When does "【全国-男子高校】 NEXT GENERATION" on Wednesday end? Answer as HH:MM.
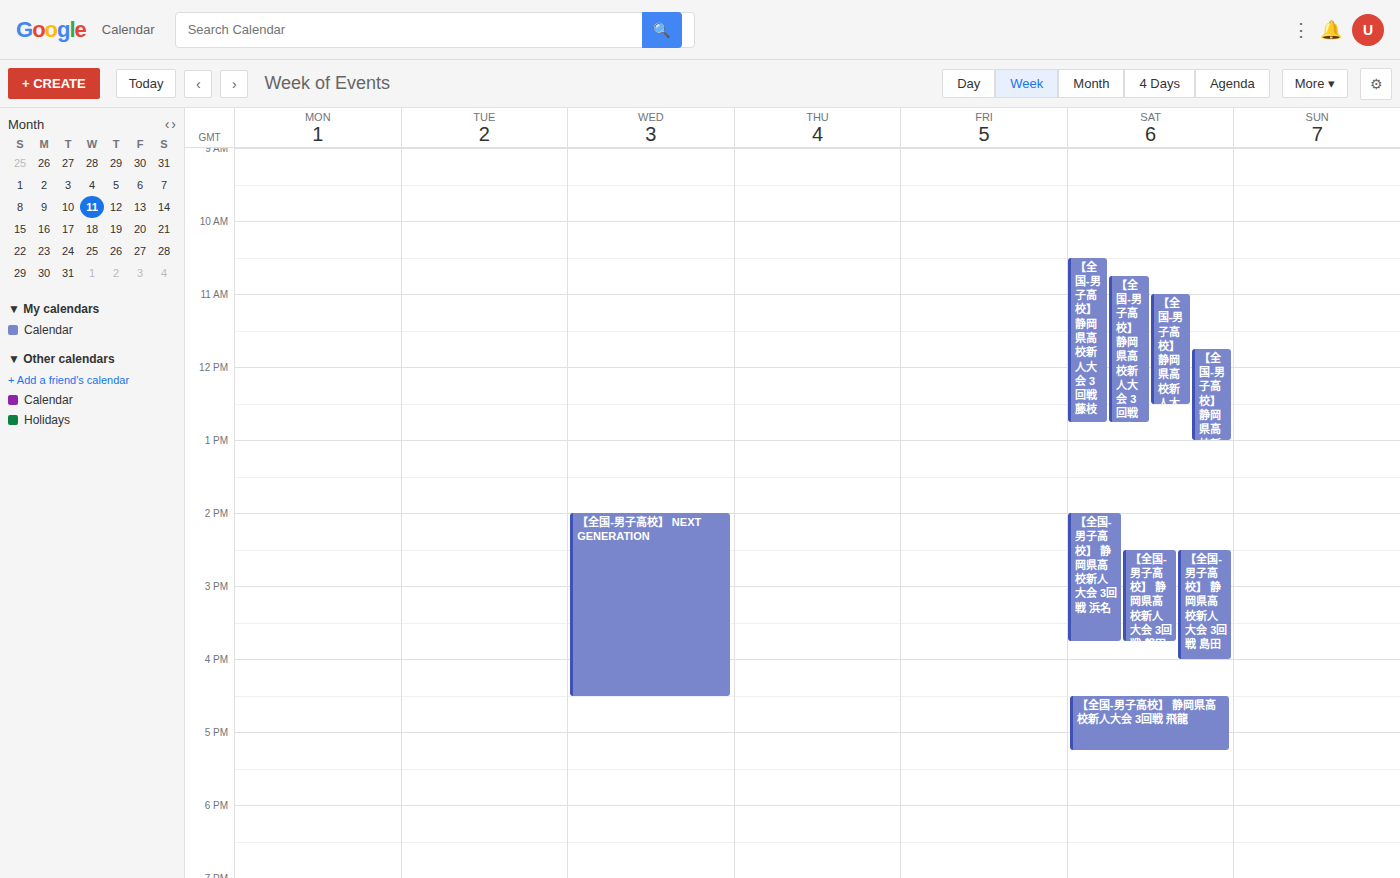
16:30